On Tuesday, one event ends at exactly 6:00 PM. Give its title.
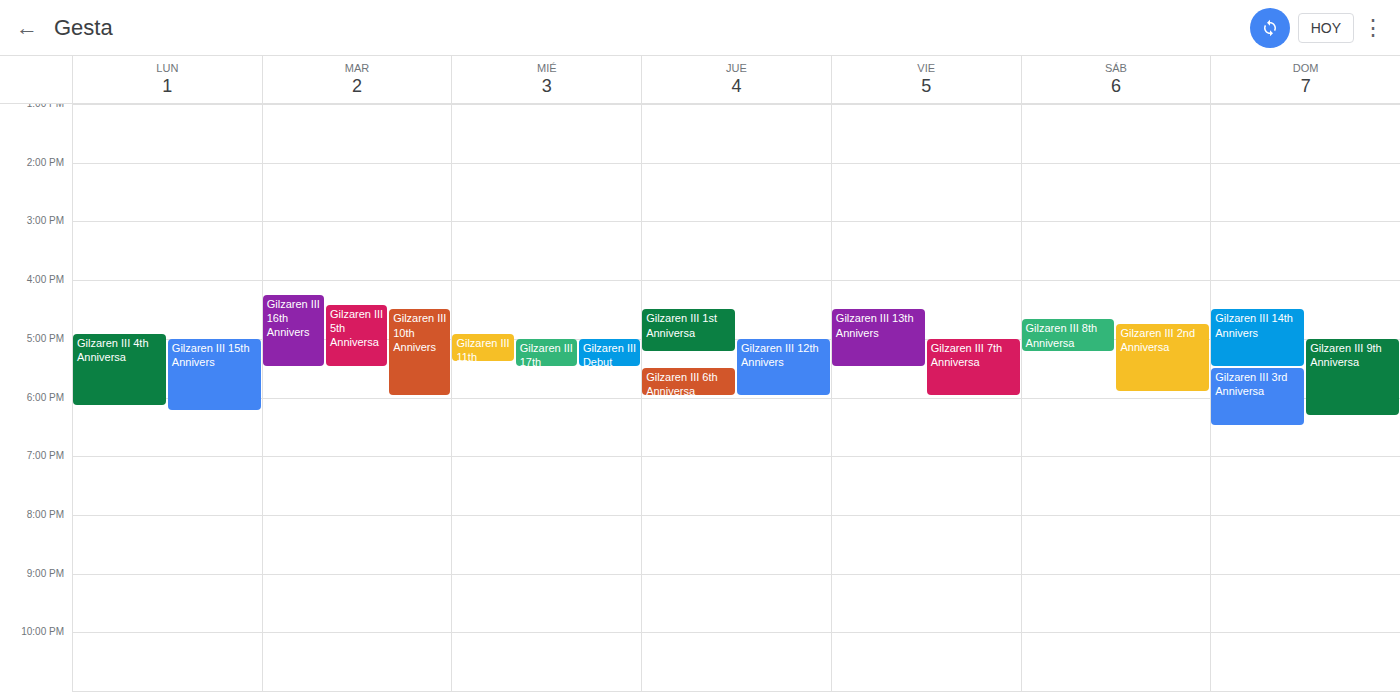
"Gilzaren III 10th Annivers"